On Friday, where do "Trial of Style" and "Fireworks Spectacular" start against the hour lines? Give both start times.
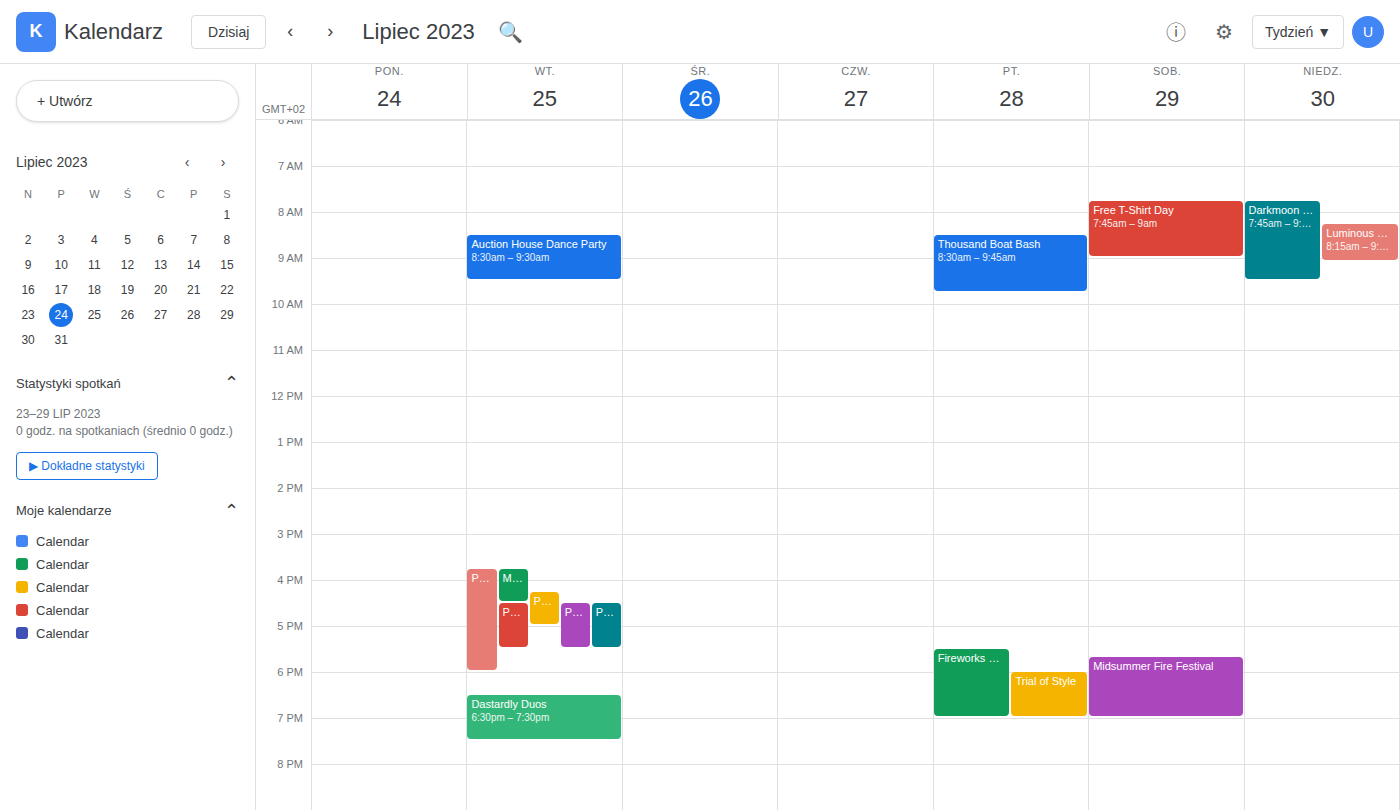
"Trial of Style": 6:00 PM, exactly on the 6 PM line. "Fireworks Spectacular": 5:30 PM, halfway between the 5 PM and 6 PM lines.